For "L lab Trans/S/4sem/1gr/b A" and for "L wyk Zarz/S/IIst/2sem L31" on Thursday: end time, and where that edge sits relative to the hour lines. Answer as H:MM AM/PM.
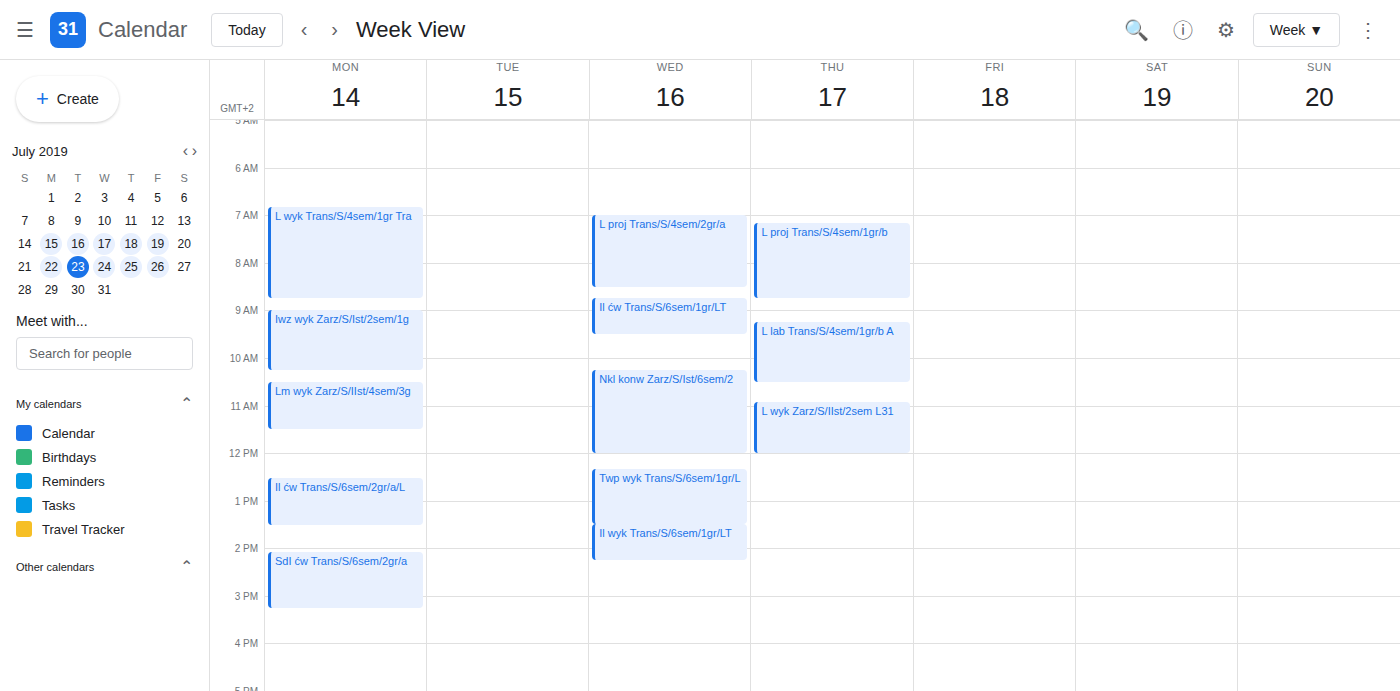
"L lab Trans/S/4sem/1gr/b A": 10:30 AM, halfway between the 10 AM and 11 AM lines. "L wyk Zarz/S/IIst/2sem L31": 12:00 PM, exactly on the 12 PM line.